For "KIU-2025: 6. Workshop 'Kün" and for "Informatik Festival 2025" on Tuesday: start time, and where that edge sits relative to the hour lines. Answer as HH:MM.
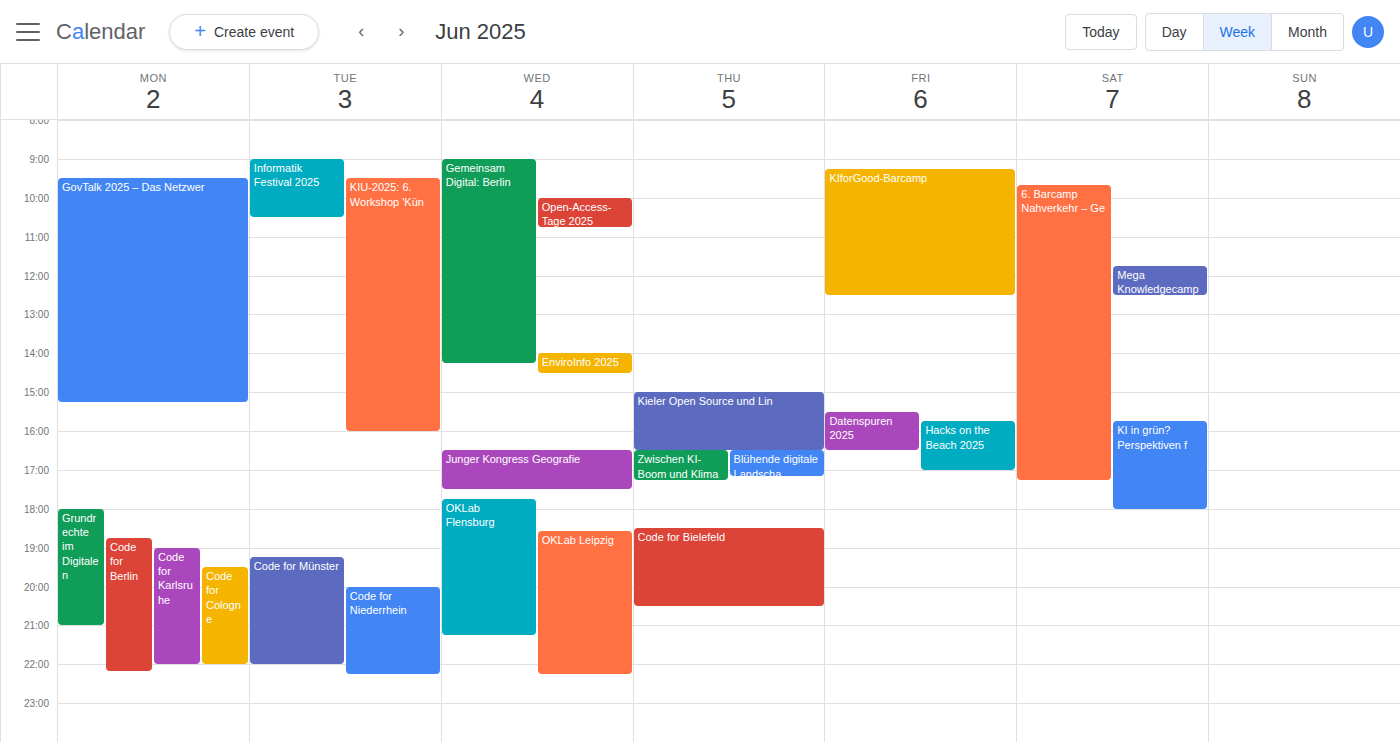
"KIU-2025: 6. Workshop 'Kün": 09:30, halfway between the 09:00 and 10:00 lines. "Informatik Festival 2025": 09:00, exactly on the 09:00 line.